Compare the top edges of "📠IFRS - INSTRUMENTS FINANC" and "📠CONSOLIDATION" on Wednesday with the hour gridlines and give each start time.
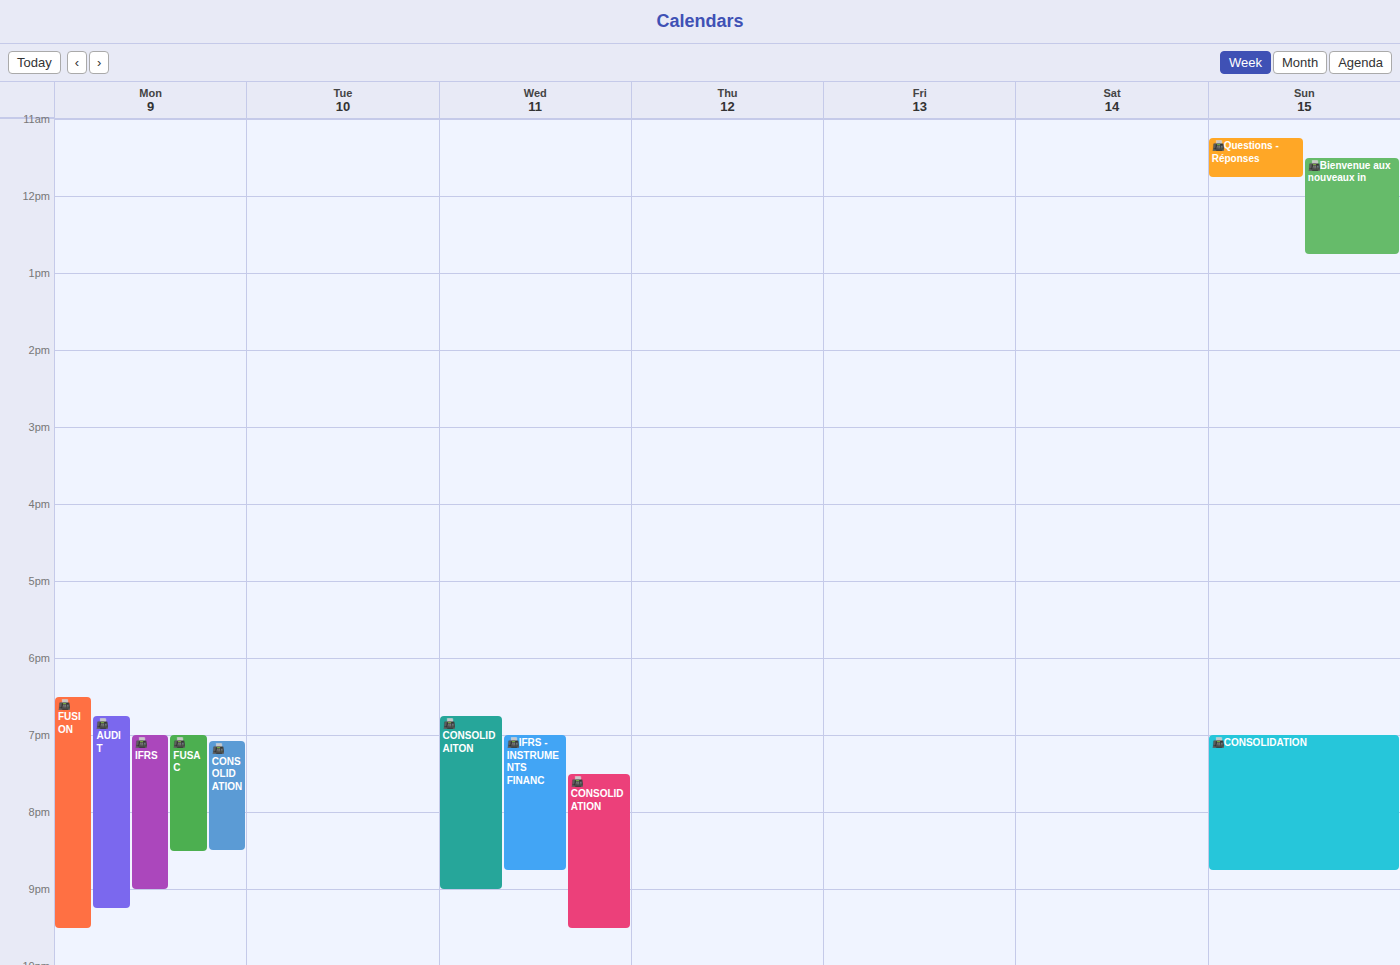
"📠IFRS - INSTRUMENTS FINANC": 7:00 PM, exactly on the 7 PM line. "📠CONSOLIDATION": 7:30 PM, halfway between the 7 PM and 8 PM lines.